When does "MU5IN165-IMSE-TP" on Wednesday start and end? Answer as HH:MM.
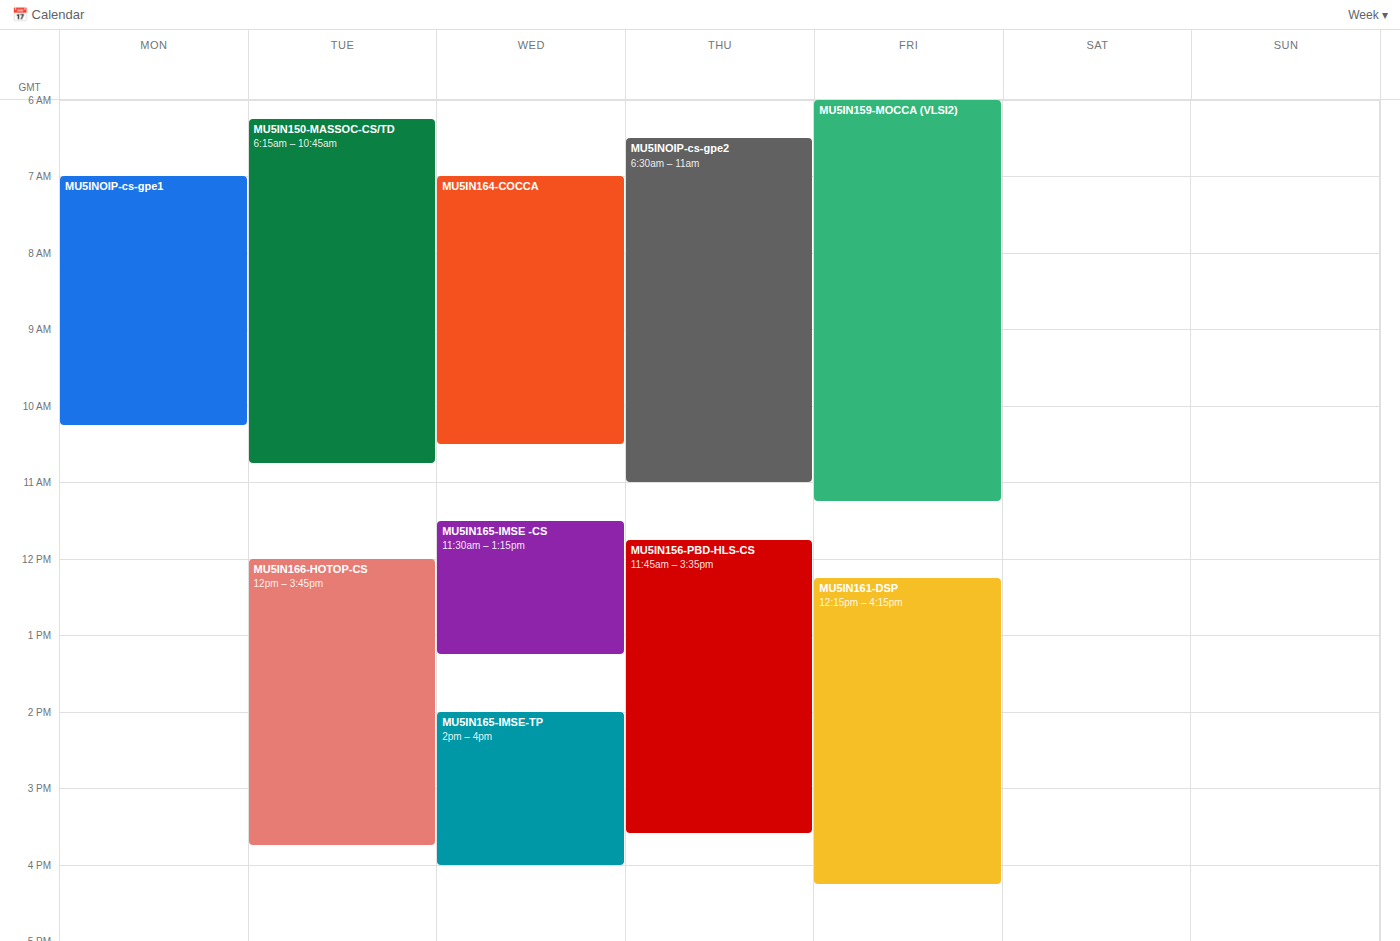
14:00 to 16:00